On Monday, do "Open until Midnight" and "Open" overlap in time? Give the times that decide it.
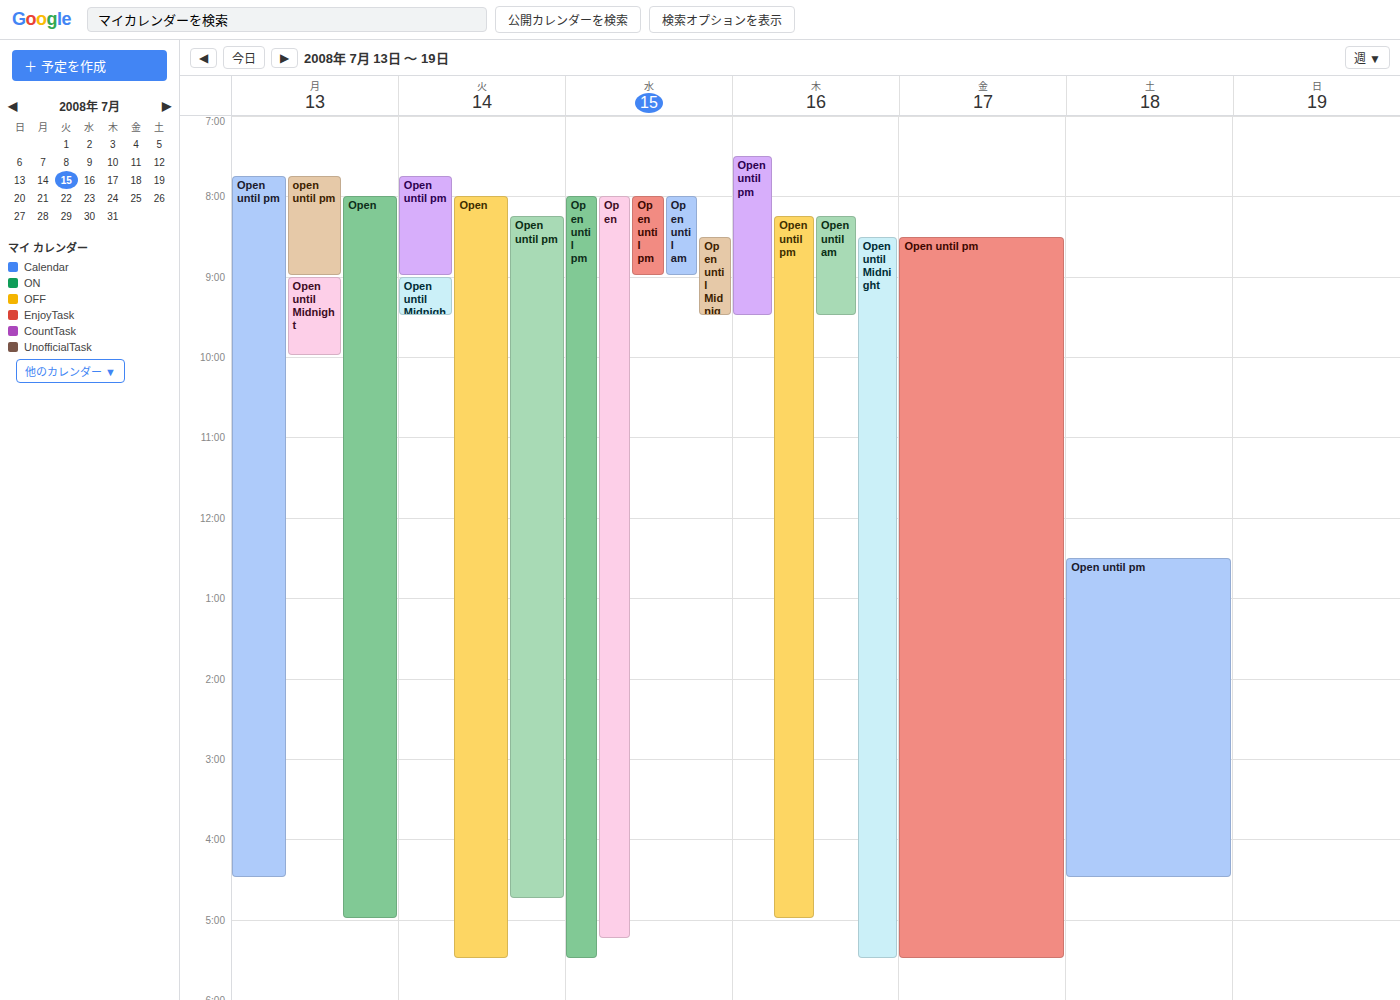
"Open until Midnight" runs 9:00 AM to 10:00 AM, inside "Open" -- they overlap.